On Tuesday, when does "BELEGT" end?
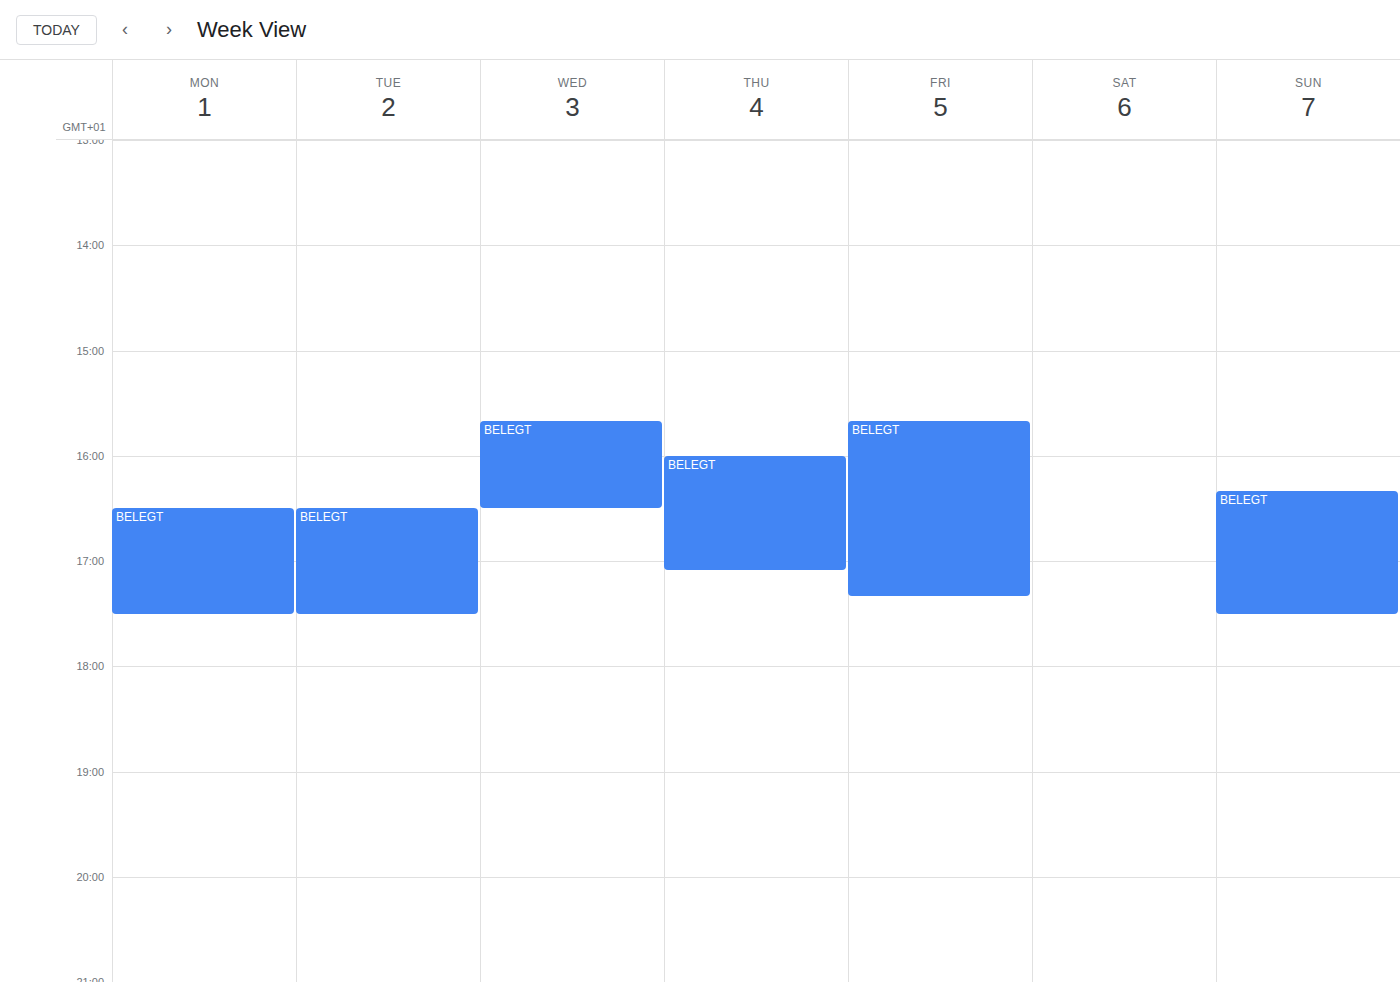
17:30